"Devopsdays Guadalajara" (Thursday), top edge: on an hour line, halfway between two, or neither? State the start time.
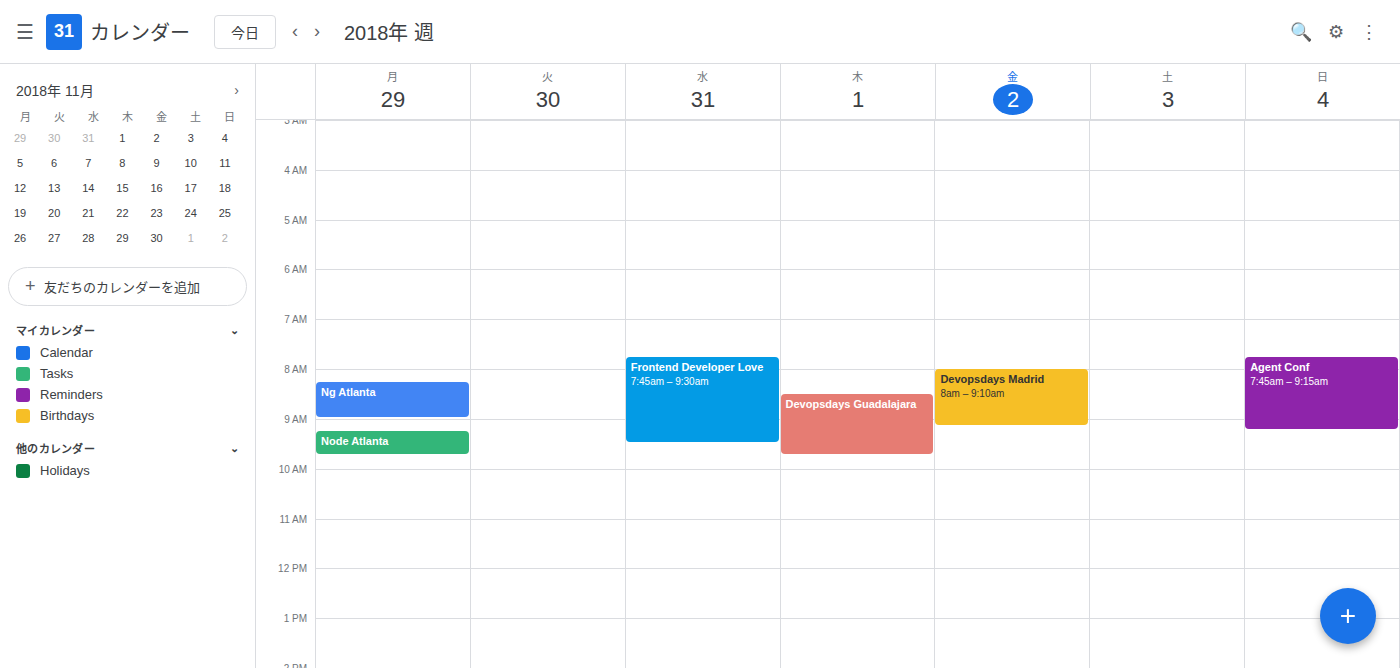
8:30 AM -- halfway between the 8 AM and 9 AM lines.